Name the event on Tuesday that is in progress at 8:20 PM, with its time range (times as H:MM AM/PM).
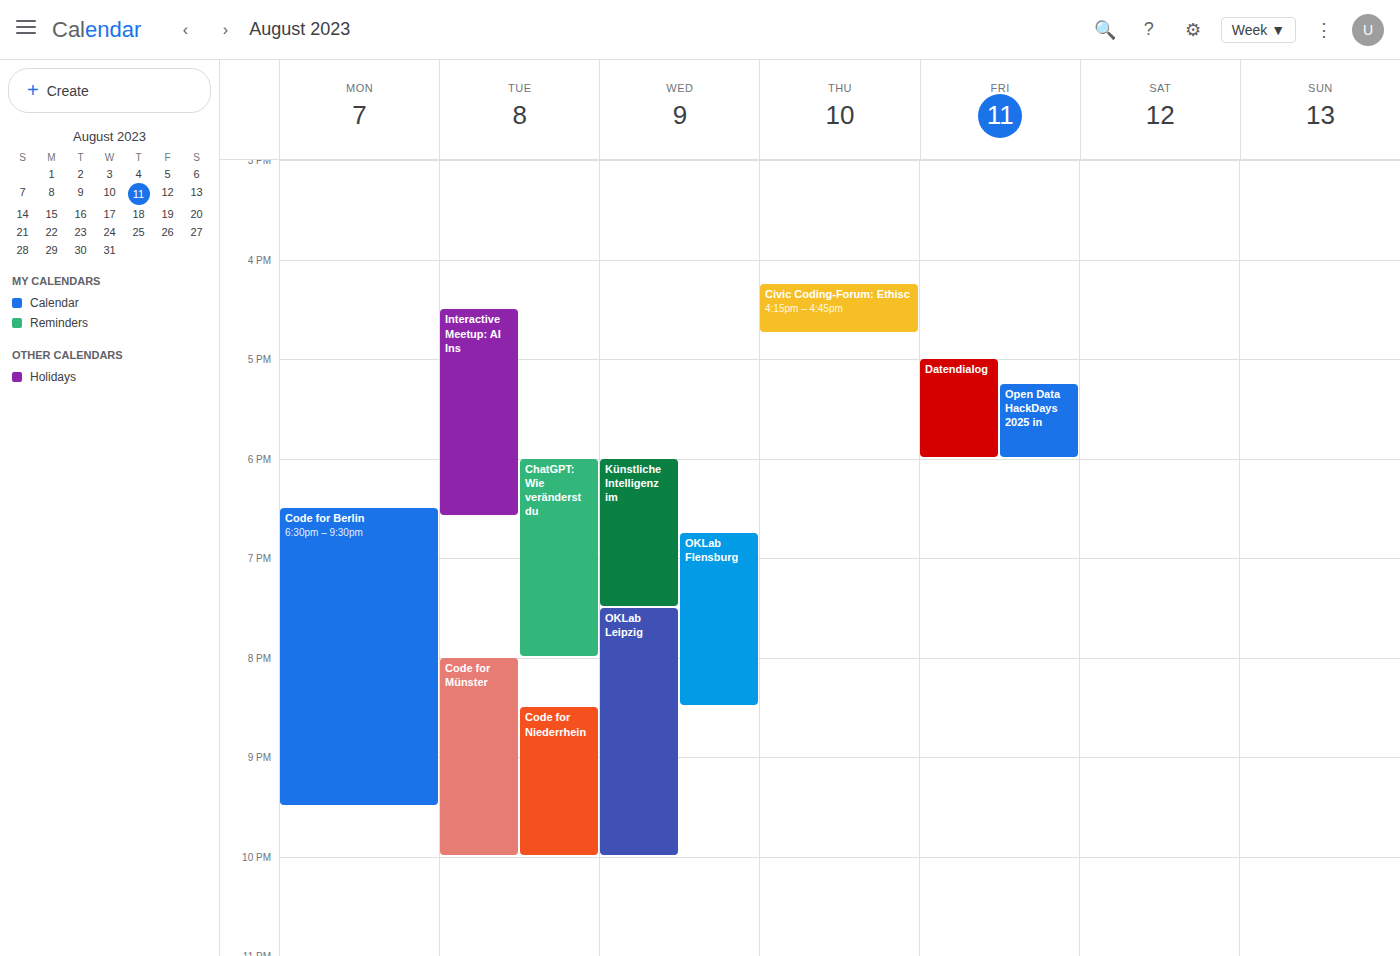
"Code for Münster", 8:00 PM to 10:00 PM